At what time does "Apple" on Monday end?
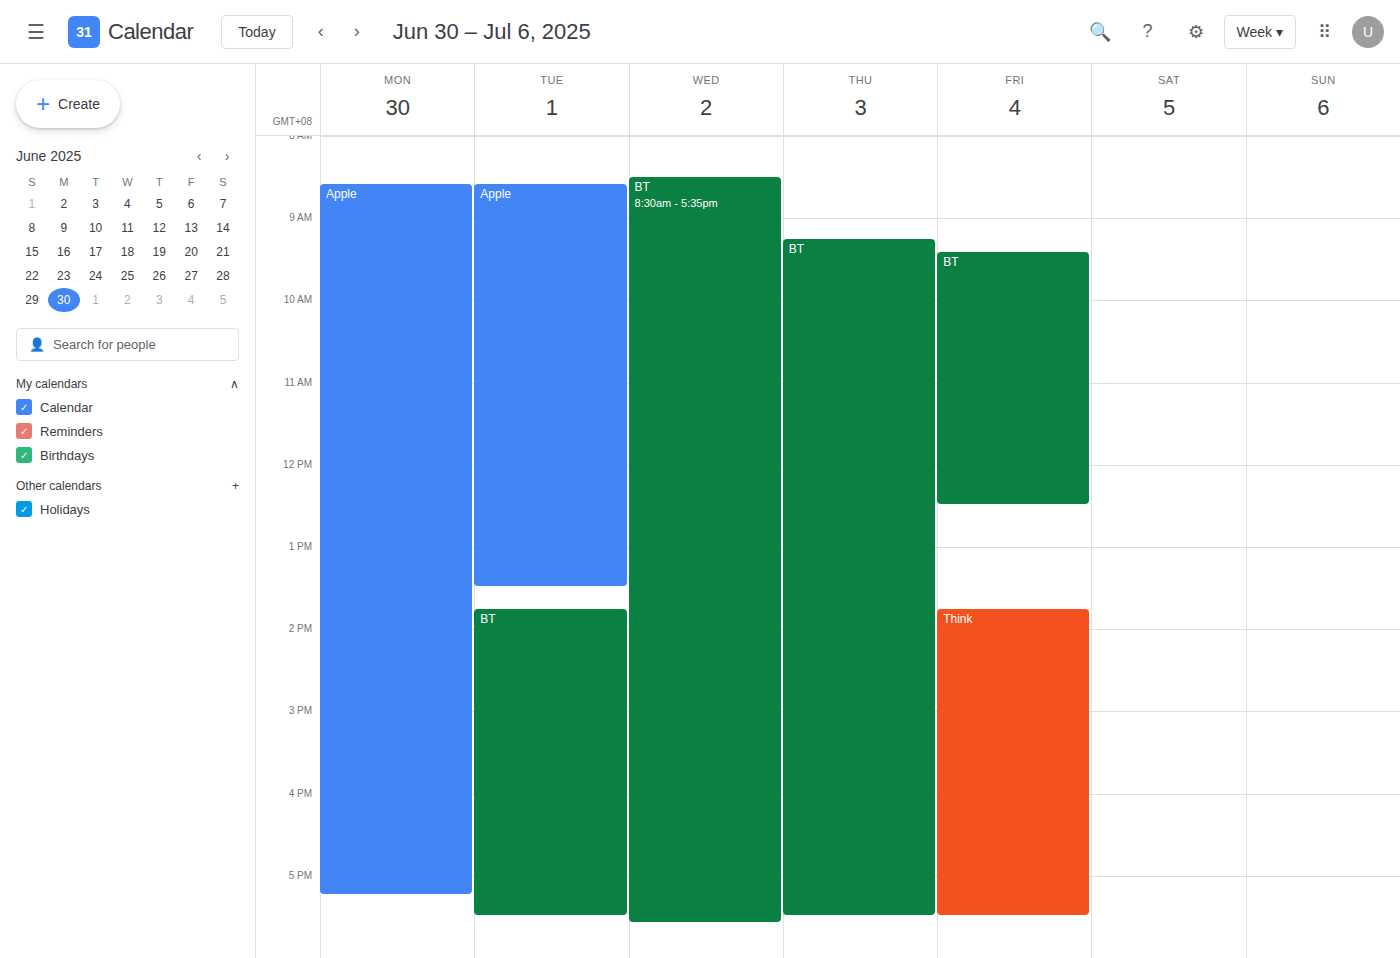
5:15 PM